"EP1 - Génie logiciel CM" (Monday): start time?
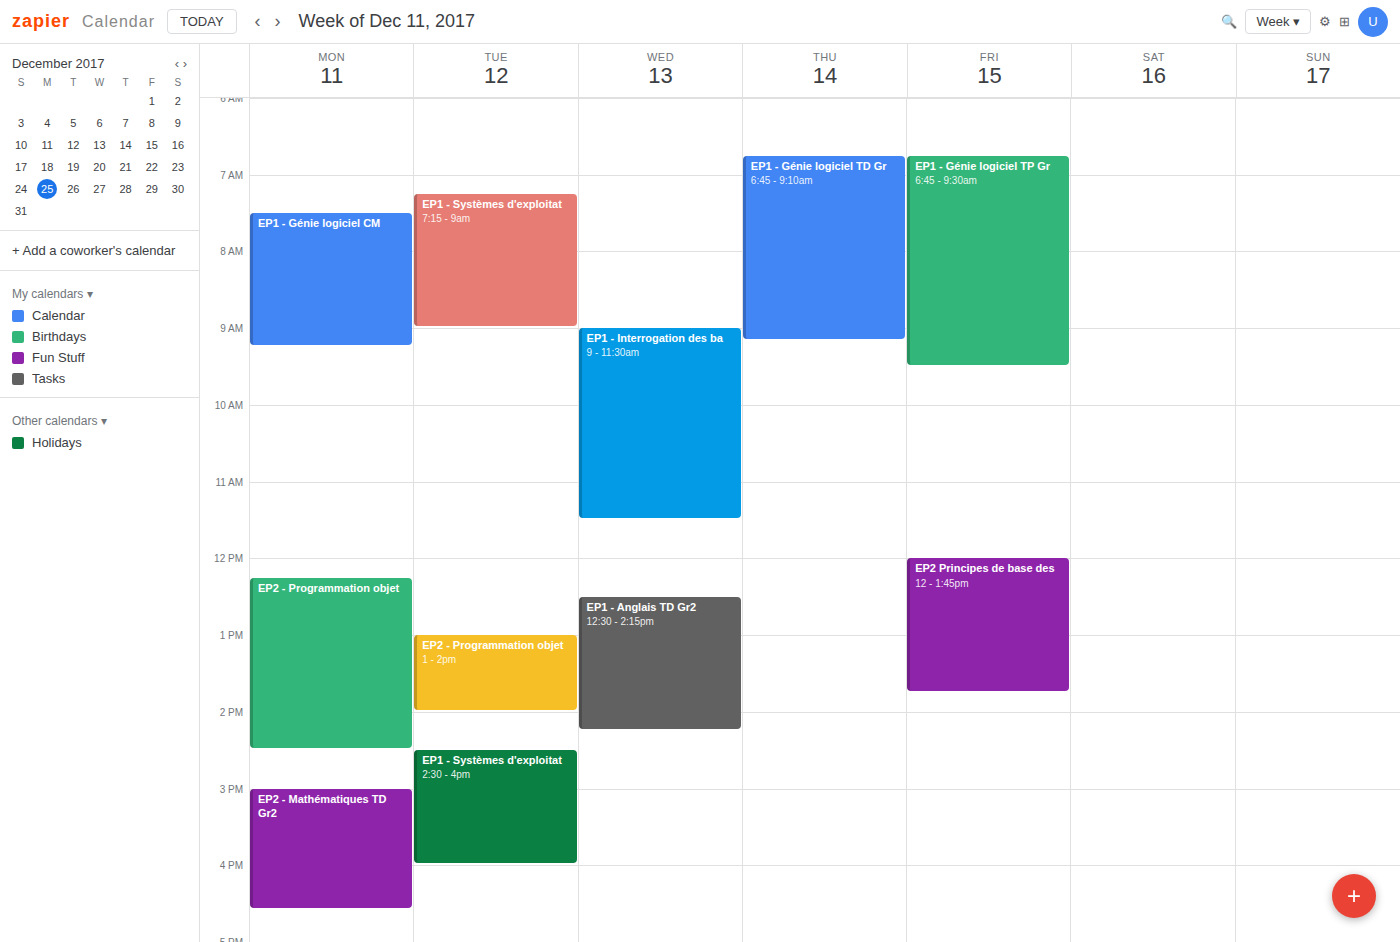
7:30 AM